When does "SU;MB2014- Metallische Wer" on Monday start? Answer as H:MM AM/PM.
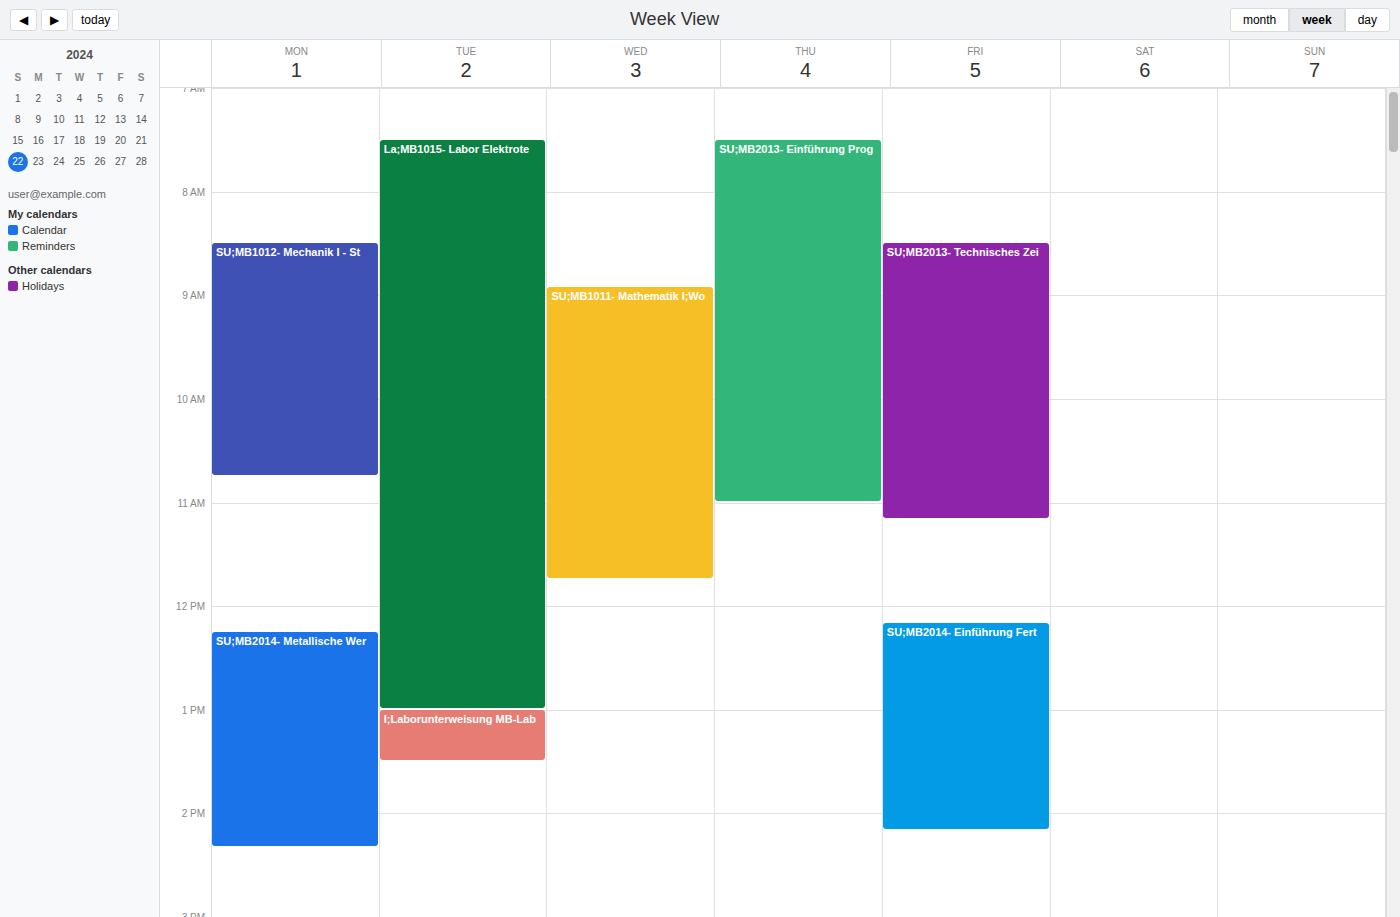
12:15 PM